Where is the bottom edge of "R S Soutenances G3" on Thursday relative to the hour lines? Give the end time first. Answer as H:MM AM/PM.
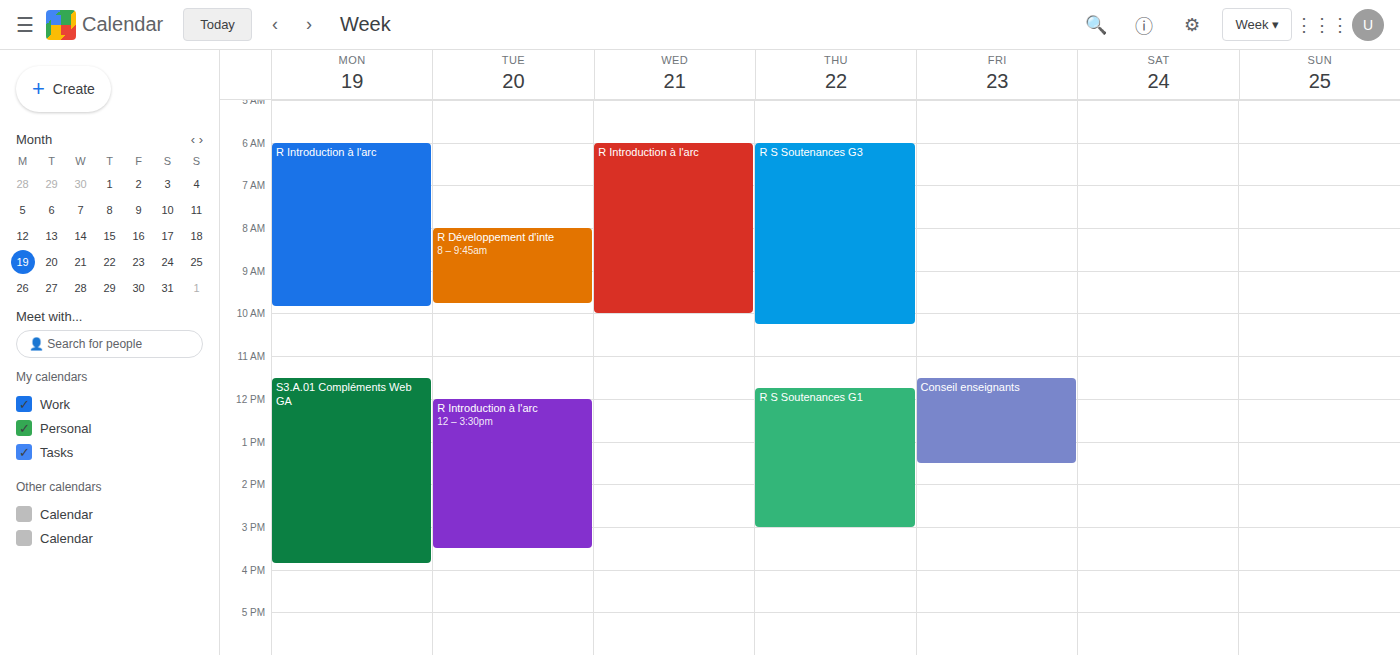
10:15 AM -- neither: a quarter of the way from the 10 AM line to the 11 AM line.